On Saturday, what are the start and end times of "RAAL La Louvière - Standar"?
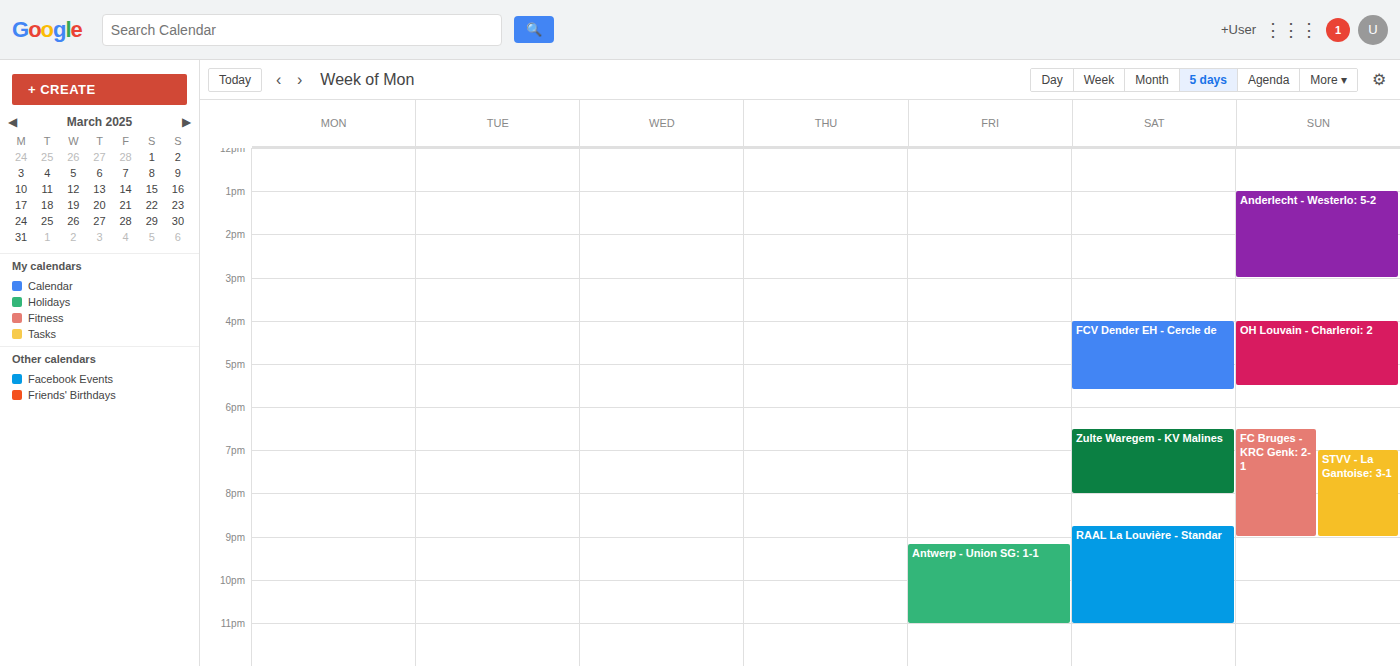
8:45 PM to 11:00 PM